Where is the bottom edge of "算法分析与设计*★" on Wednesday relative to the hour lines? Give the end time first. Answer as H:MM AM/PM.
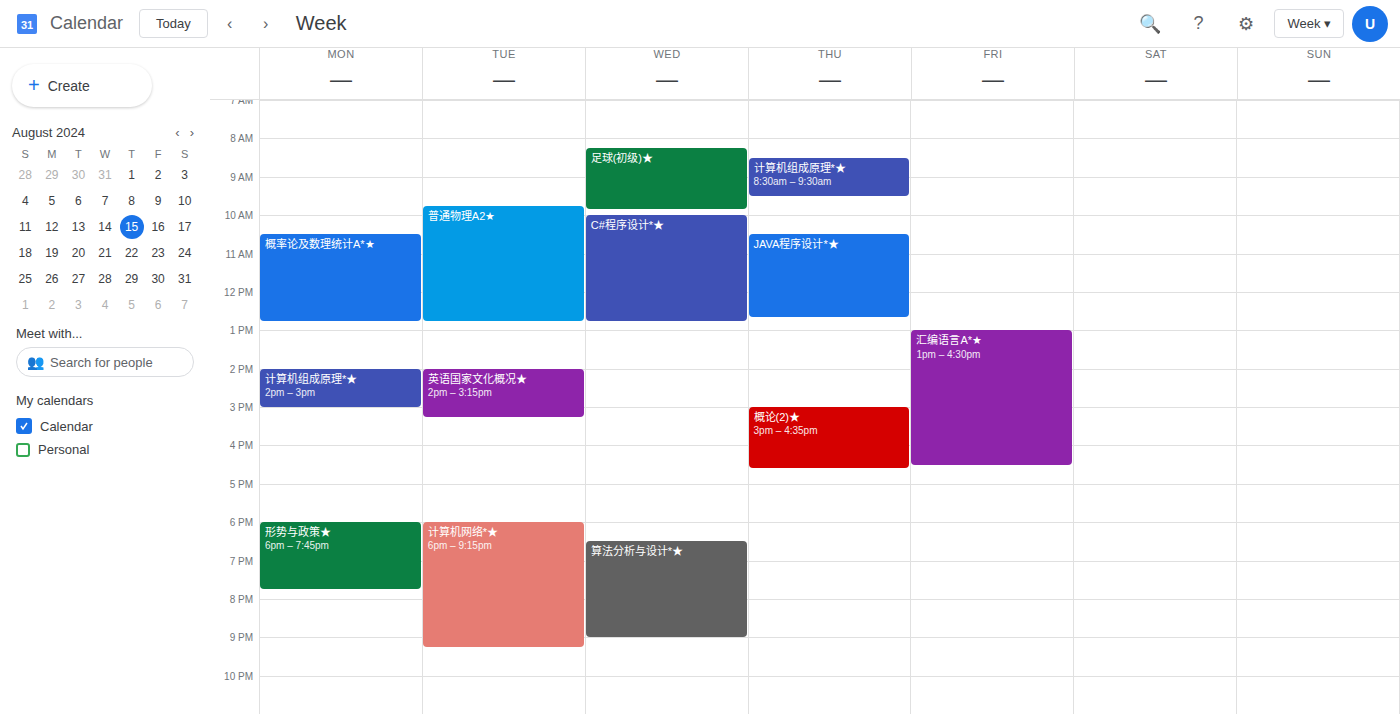
9:00 PM -- exactly on the 9 PM line.